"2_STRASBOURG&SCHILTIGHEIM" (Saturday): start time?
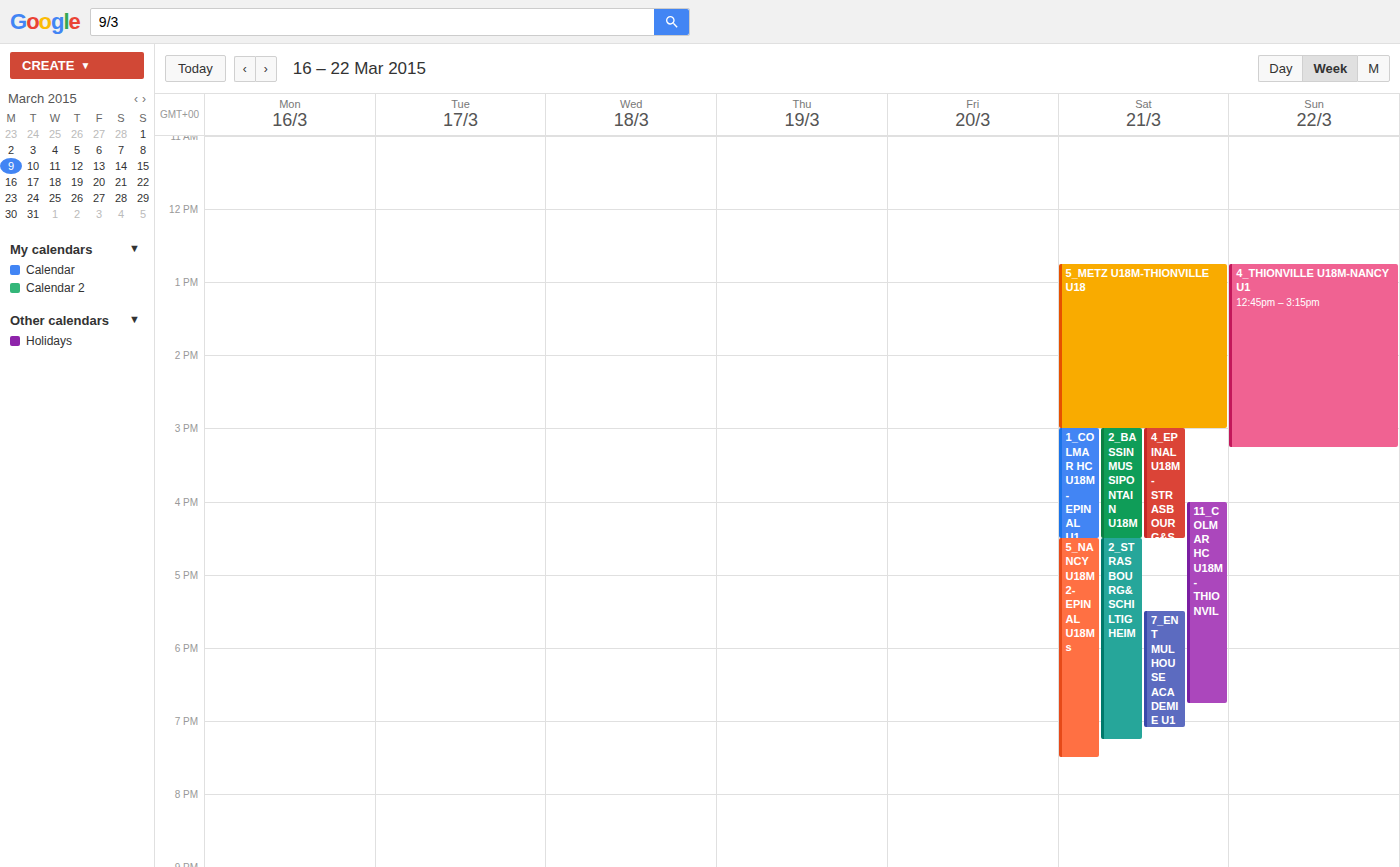
4:30 PM